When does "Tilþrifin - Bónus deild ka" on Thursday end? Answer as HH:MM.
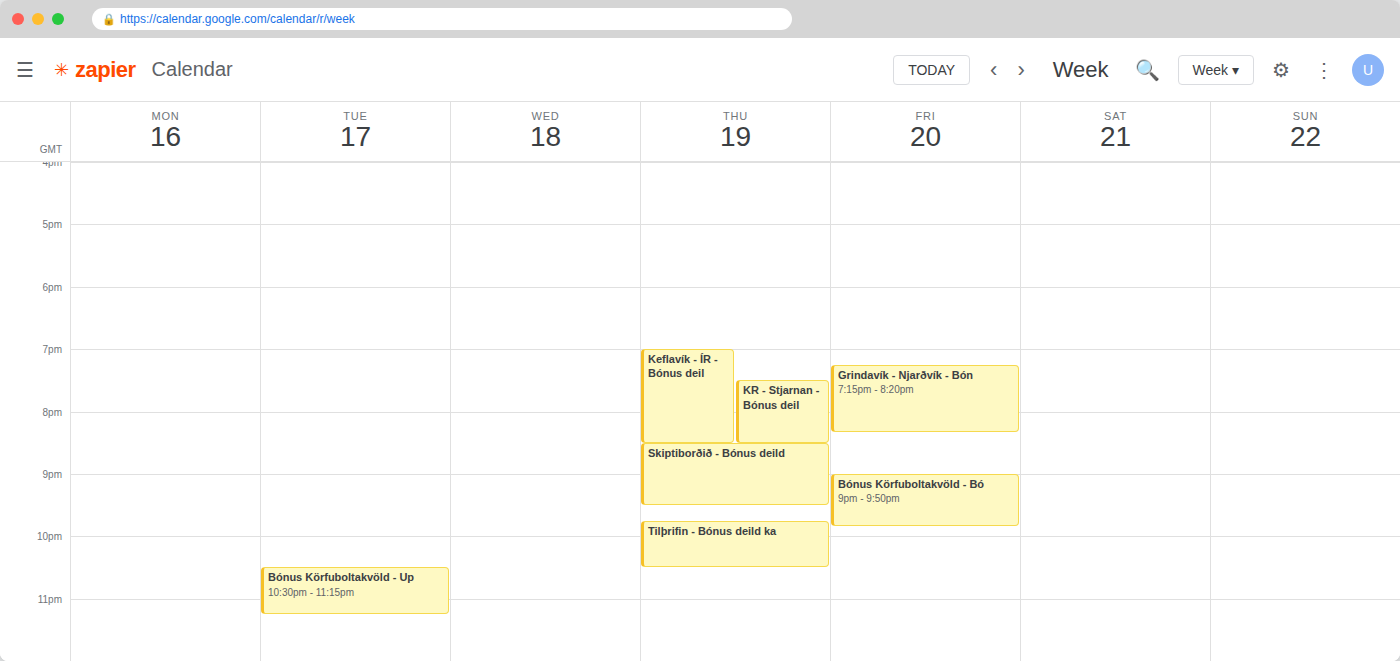
22:30